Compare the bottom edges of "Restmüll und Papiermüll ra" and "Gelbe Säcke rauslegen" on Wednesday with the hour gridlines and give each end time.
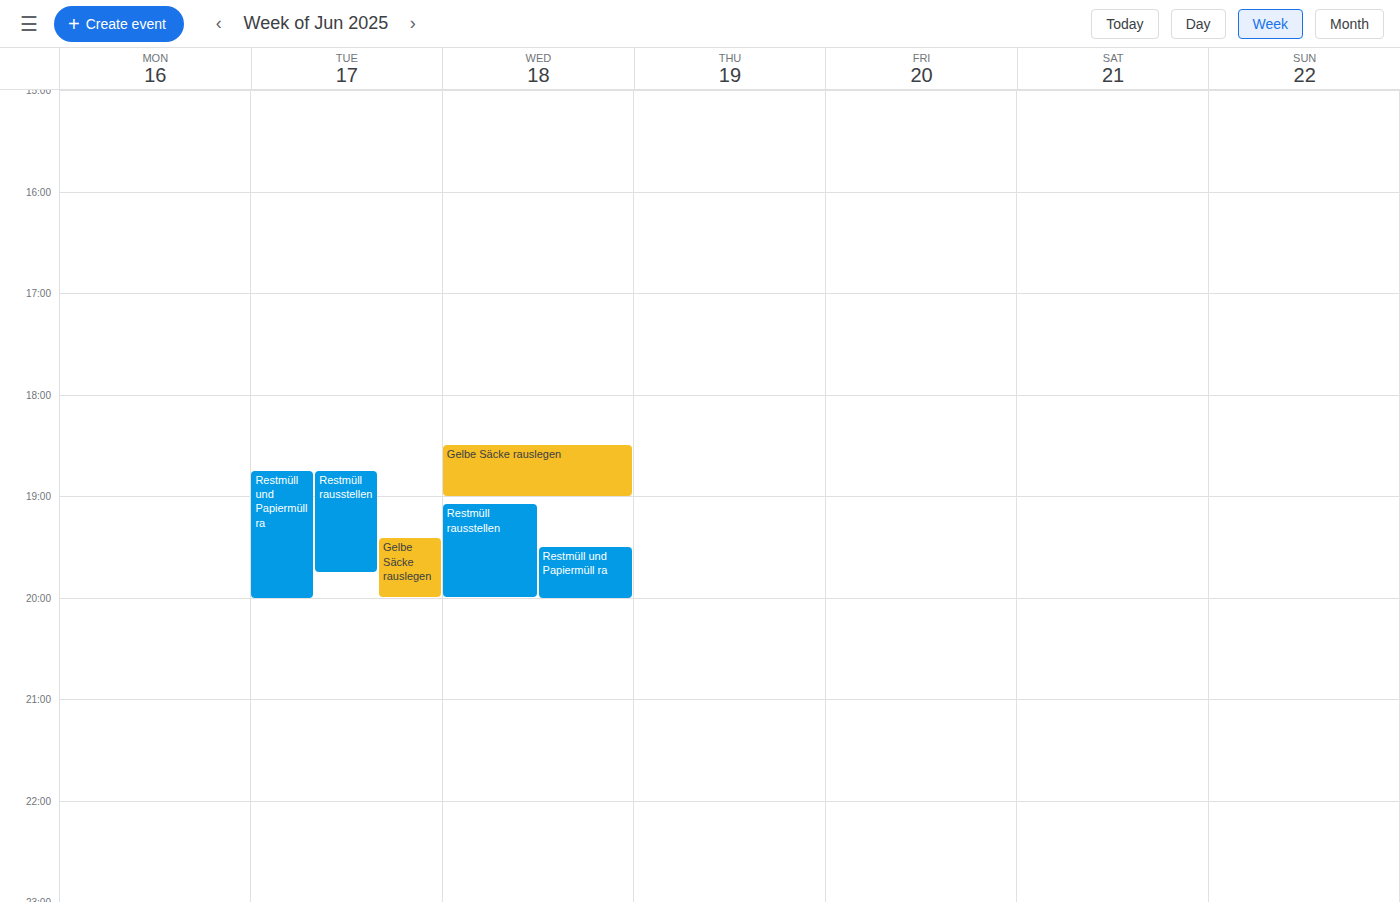
"Restmüll und Papiermüll ra": 8:00 PM, exactly on the 8 PM line. "Gelbe Säcke rauslegen": 7:00 PM, exactly on the 7 PM line.